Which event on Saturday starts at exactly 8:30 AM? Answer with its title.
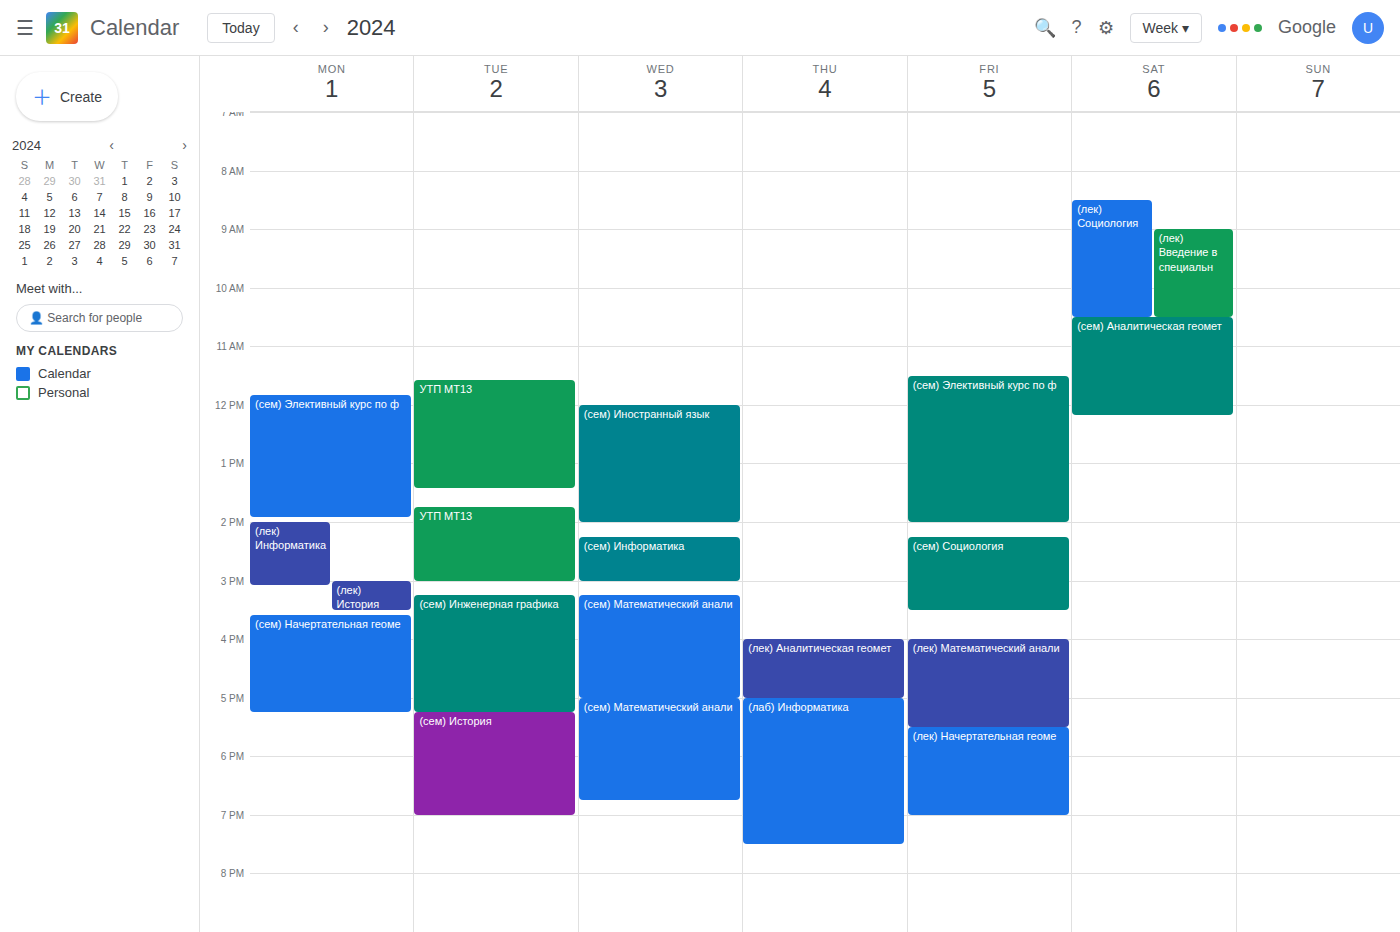
"(лек) Социология"